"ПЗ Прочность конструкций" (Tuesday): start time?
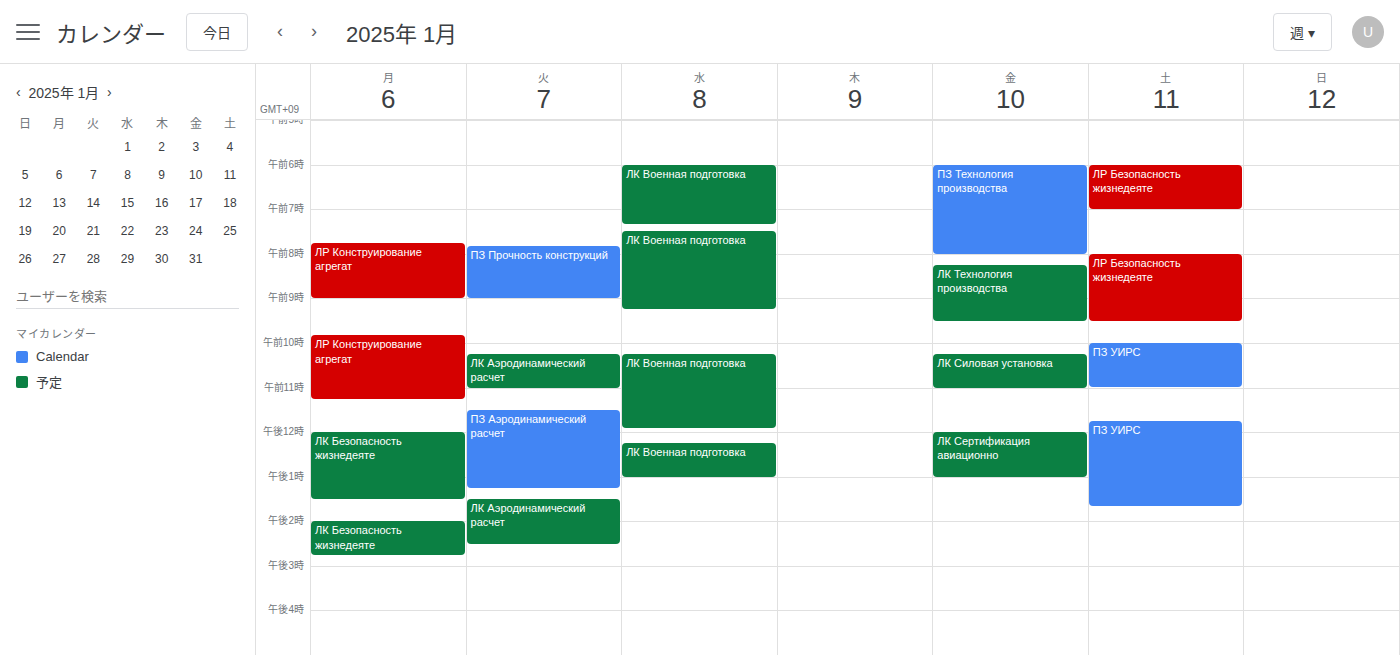
7:50 AM